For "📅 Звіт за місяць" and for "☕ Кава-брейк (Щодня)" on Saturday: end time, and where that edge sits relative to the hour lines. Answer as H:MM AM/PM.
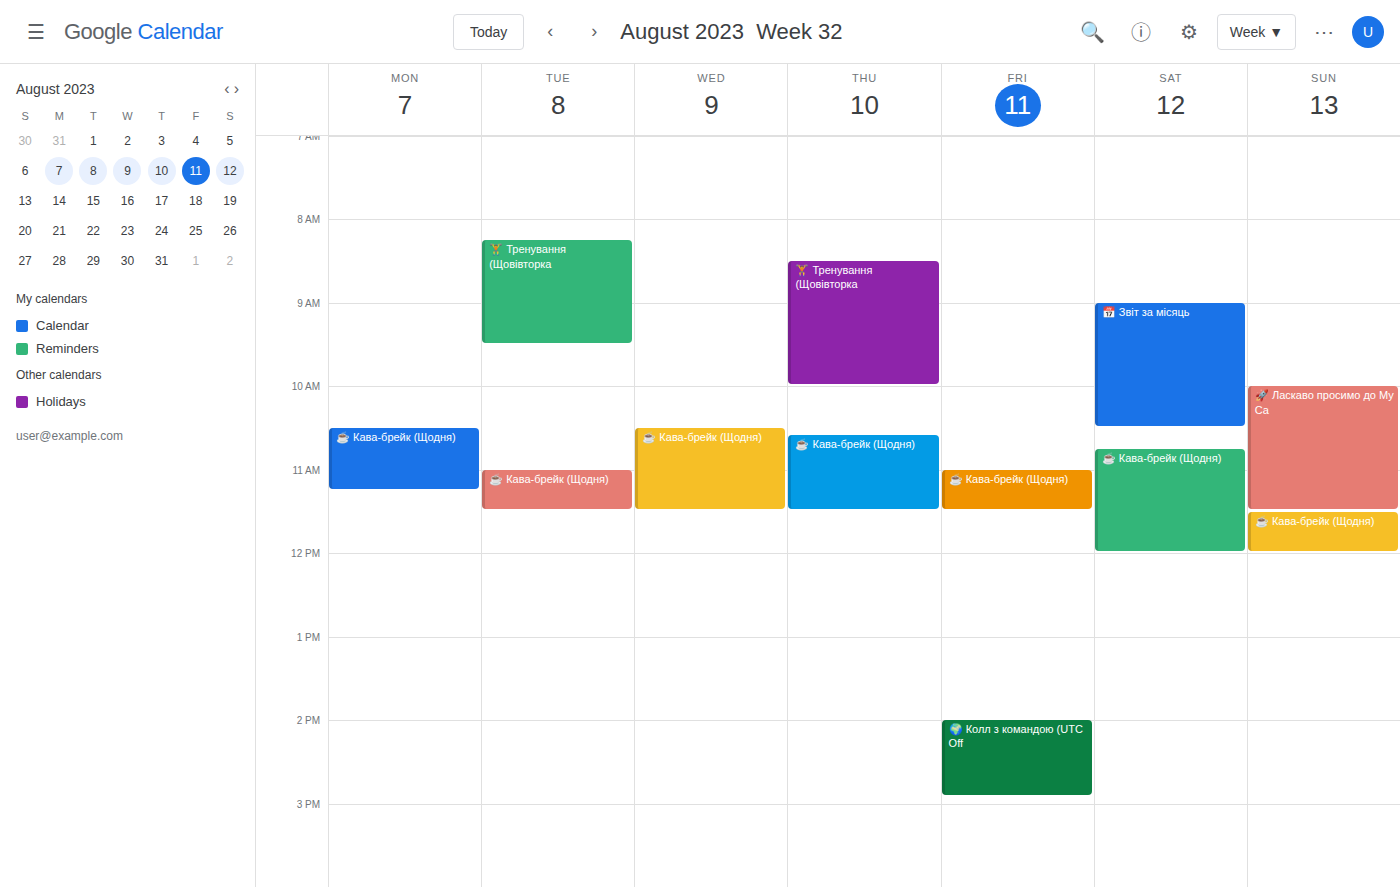
"📅 Звіт за місяць": 10:30 AM, halfway between the 10 AM and 11 AM lines. "☕ Кава-брейк (Щодня)": 12:00 PM, exactly on the 12 PM line.